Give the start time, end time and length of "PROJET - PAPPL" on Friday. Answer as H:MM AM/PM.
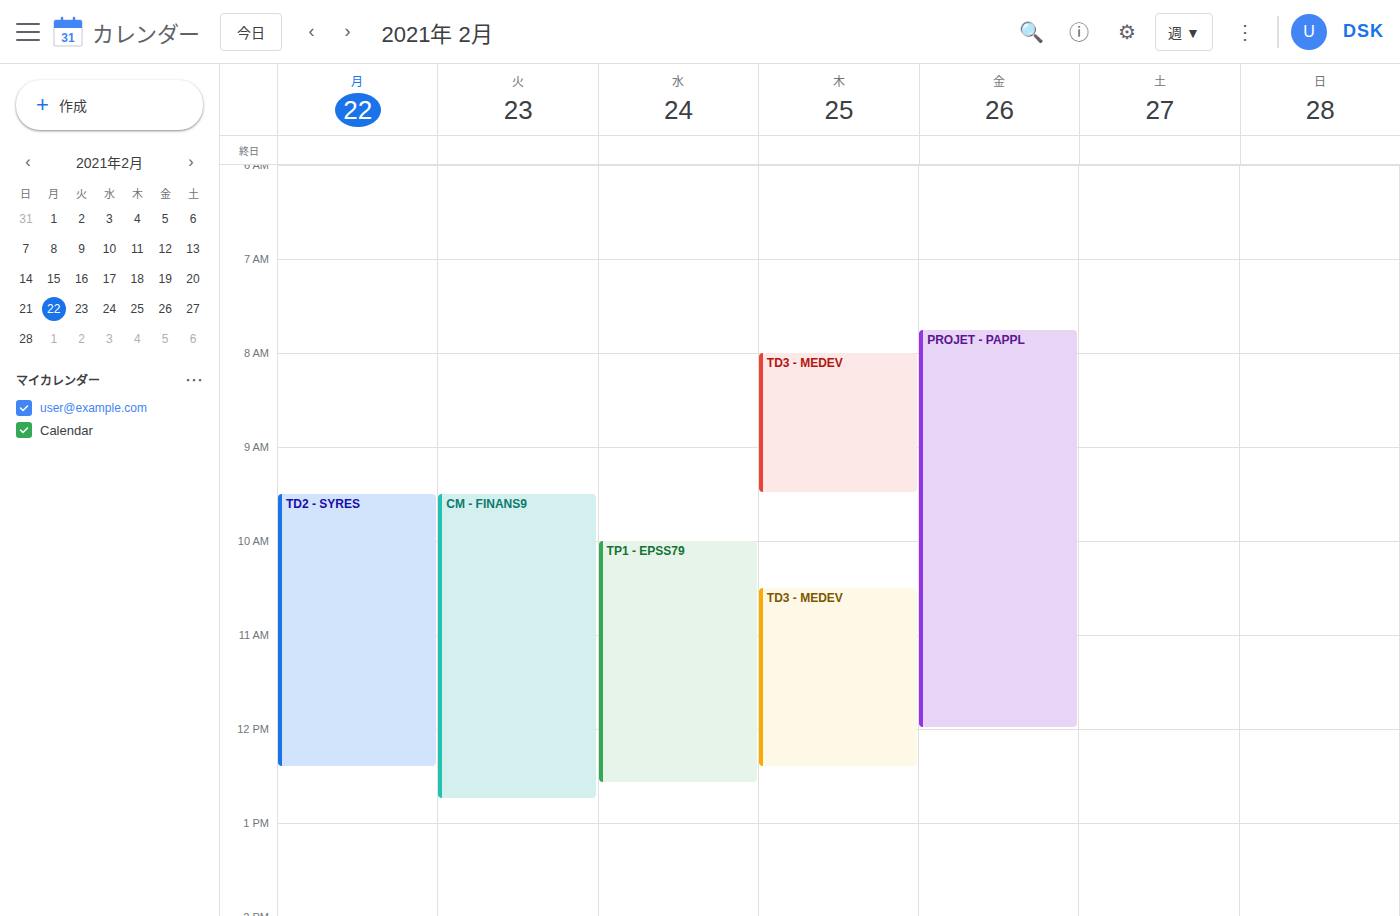
7:45 AM to 12:00 PM, 4 hours 15 minutes